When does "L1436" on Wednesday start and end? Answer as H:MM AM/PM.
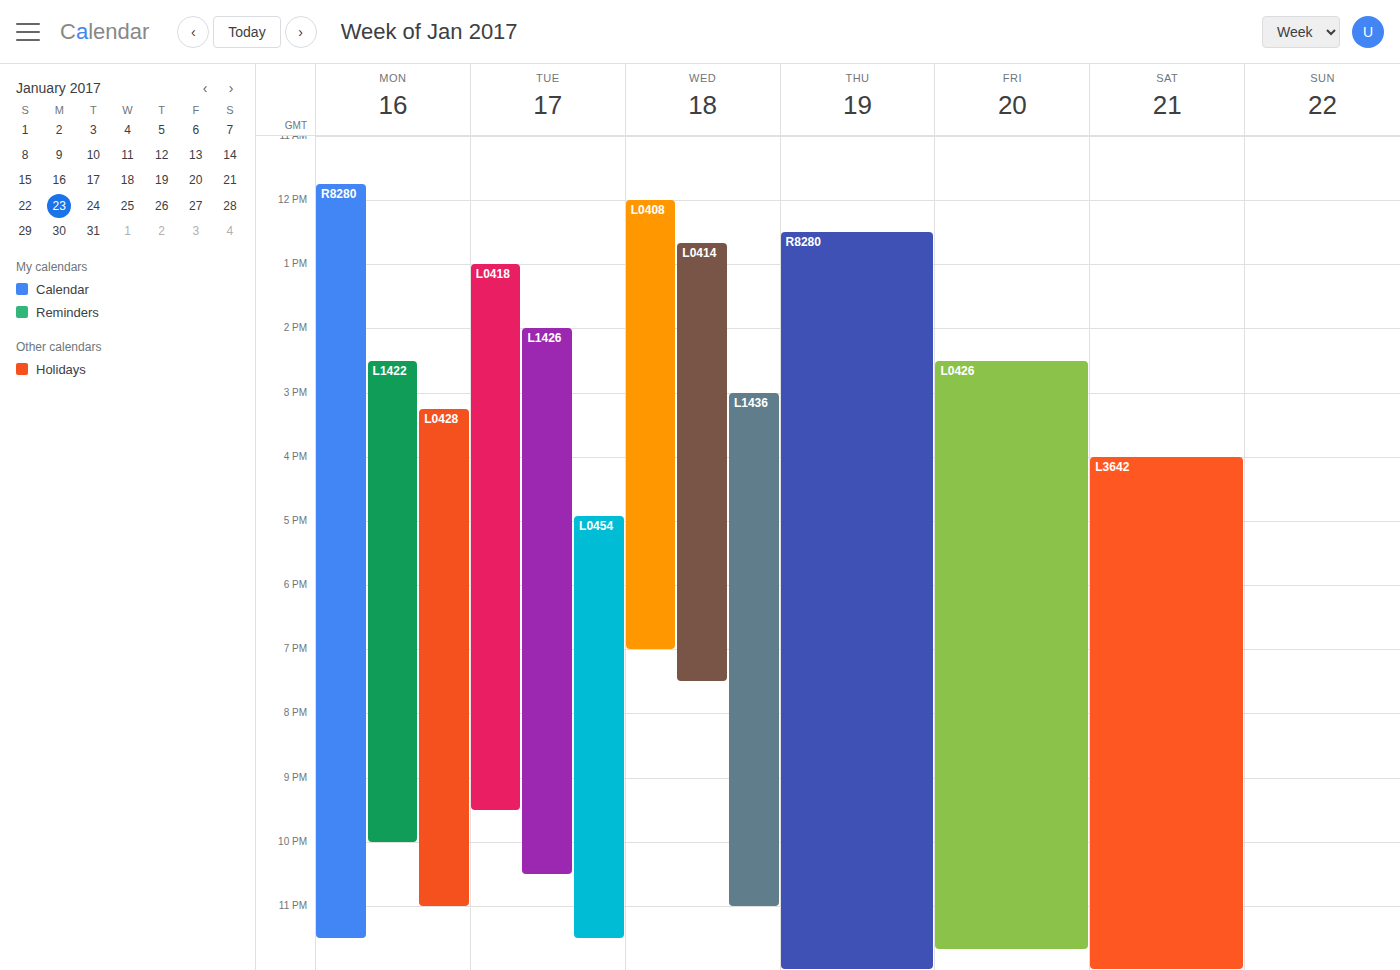
3:00 PM to 11:00 PM